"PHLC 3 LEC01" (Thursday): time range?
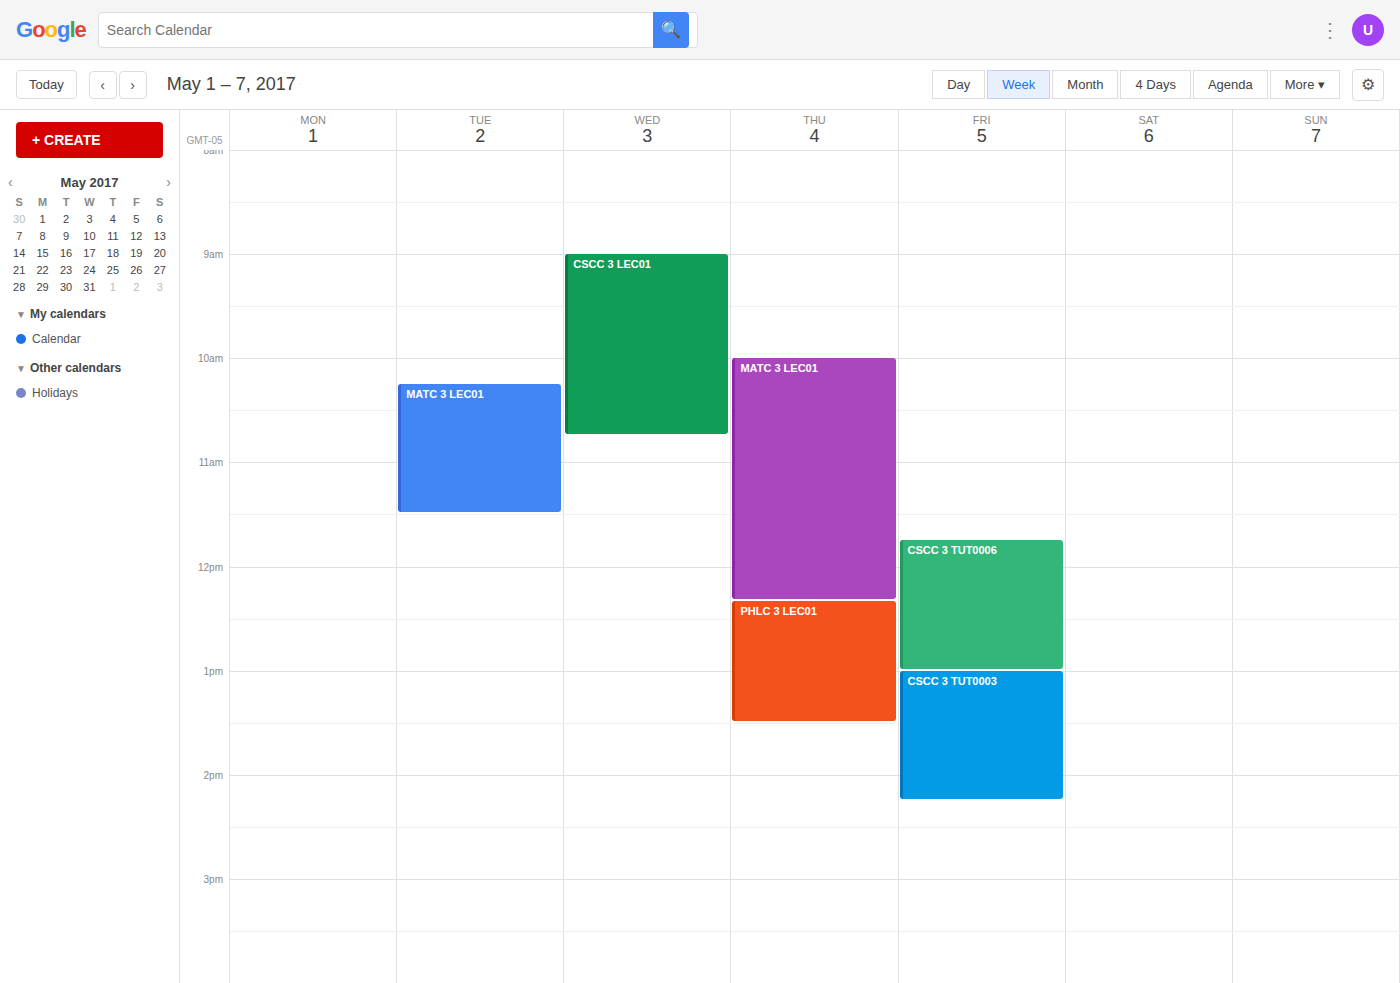
12:20 PM to 1:30 PM